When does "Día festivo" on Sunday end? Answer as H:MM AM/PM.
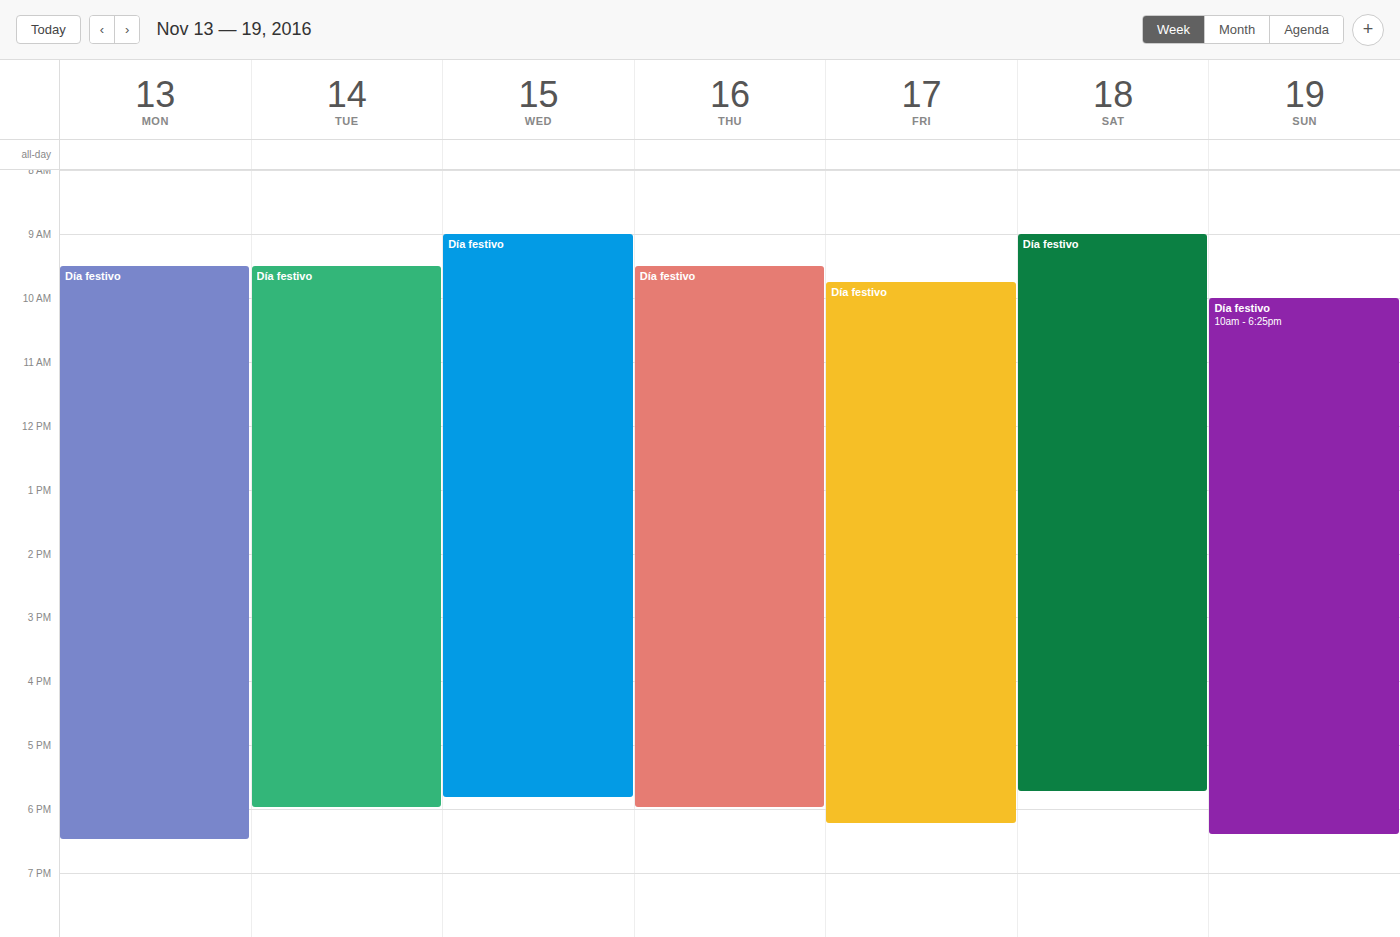
6:25 PM